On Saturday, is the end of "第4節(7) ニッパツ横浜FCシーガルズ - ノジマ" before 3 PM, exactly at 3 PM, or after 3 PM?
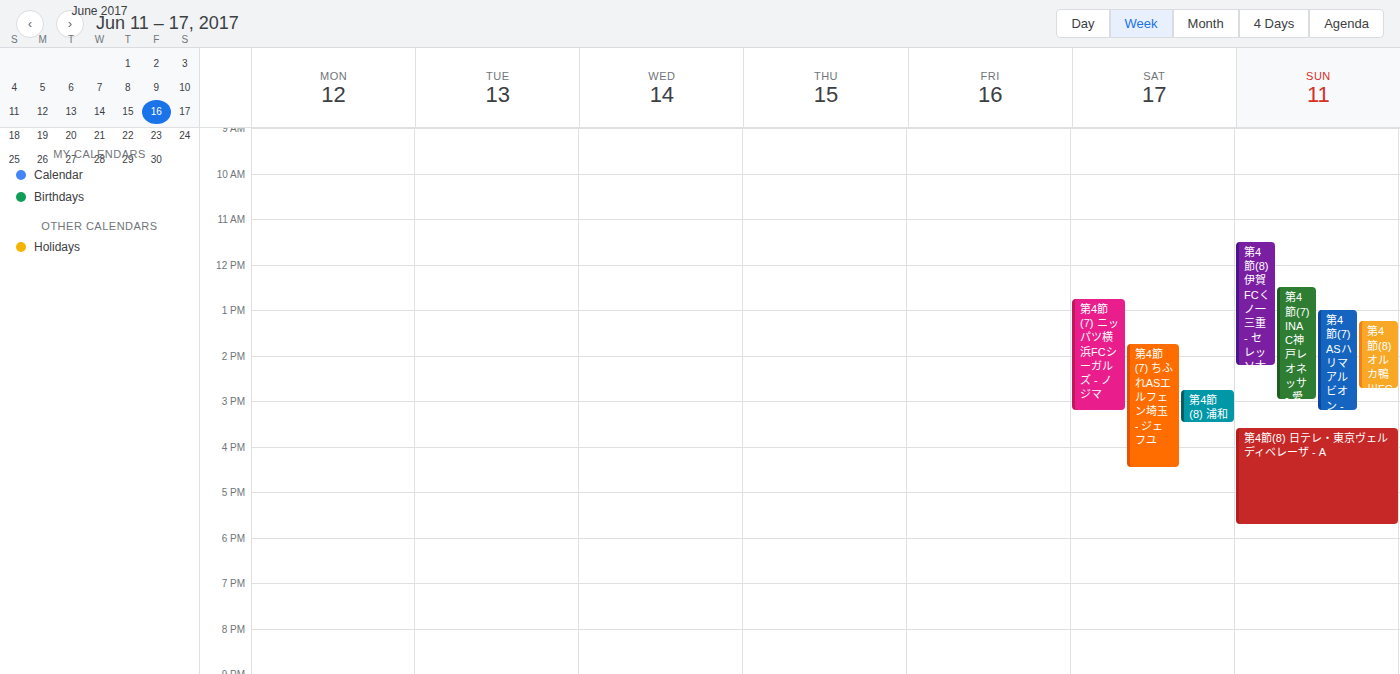
3:15 PM -- after 3 PM, 15 minutes below the 3 PM line.